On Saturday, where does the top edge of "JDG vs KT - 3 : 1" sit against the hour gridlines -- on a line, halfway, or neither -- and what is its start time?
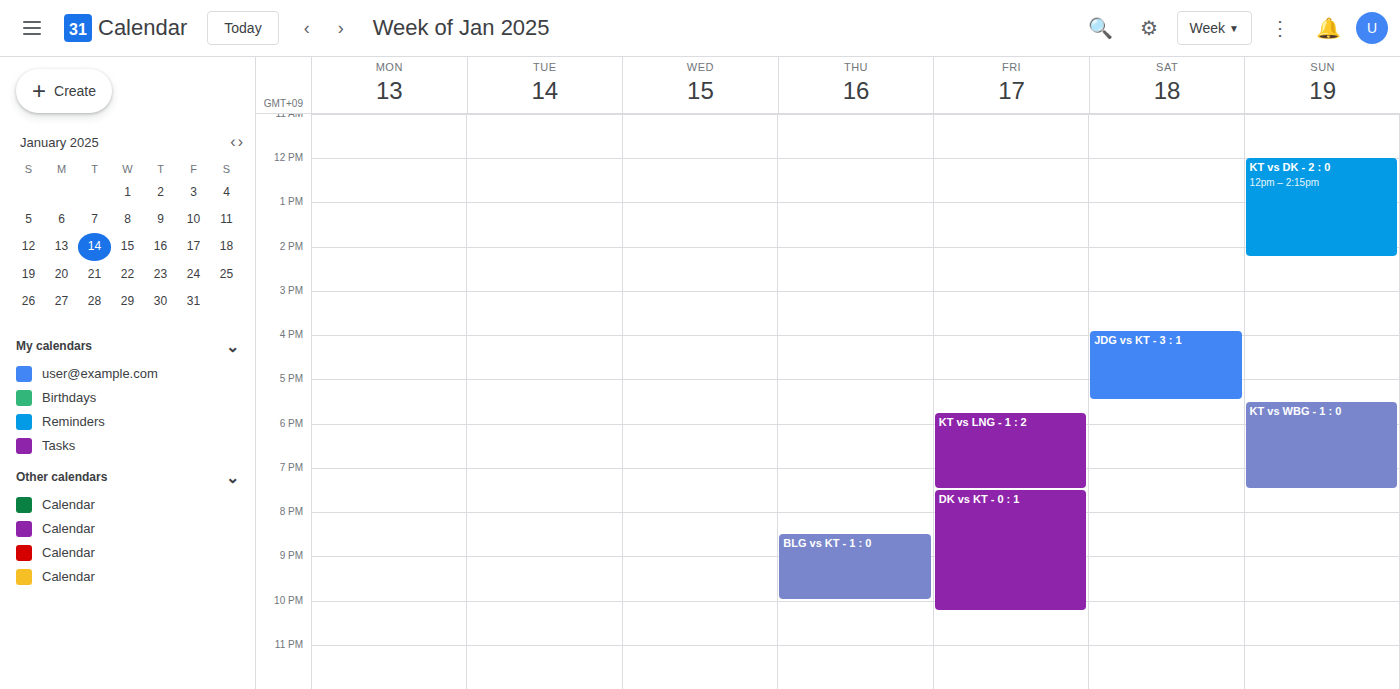
3:55 PM -- neither: 55 minutes below the 3 PM line and 5 minutes above the 4 PM line.